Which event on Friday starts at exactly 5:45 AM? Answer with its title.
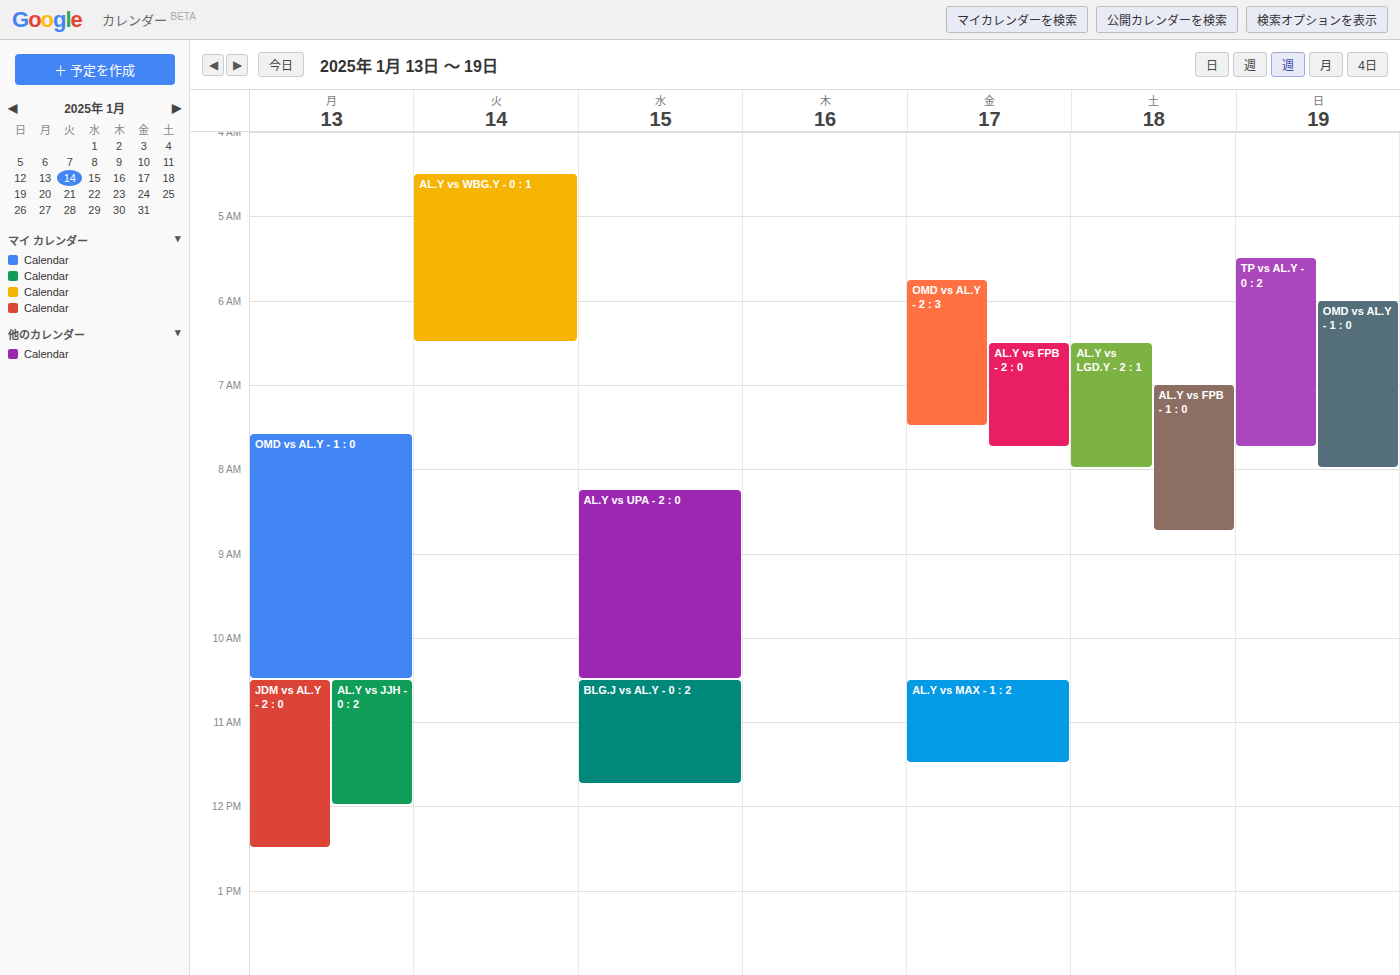
"OMD vs AL.Y - 2 : 3"